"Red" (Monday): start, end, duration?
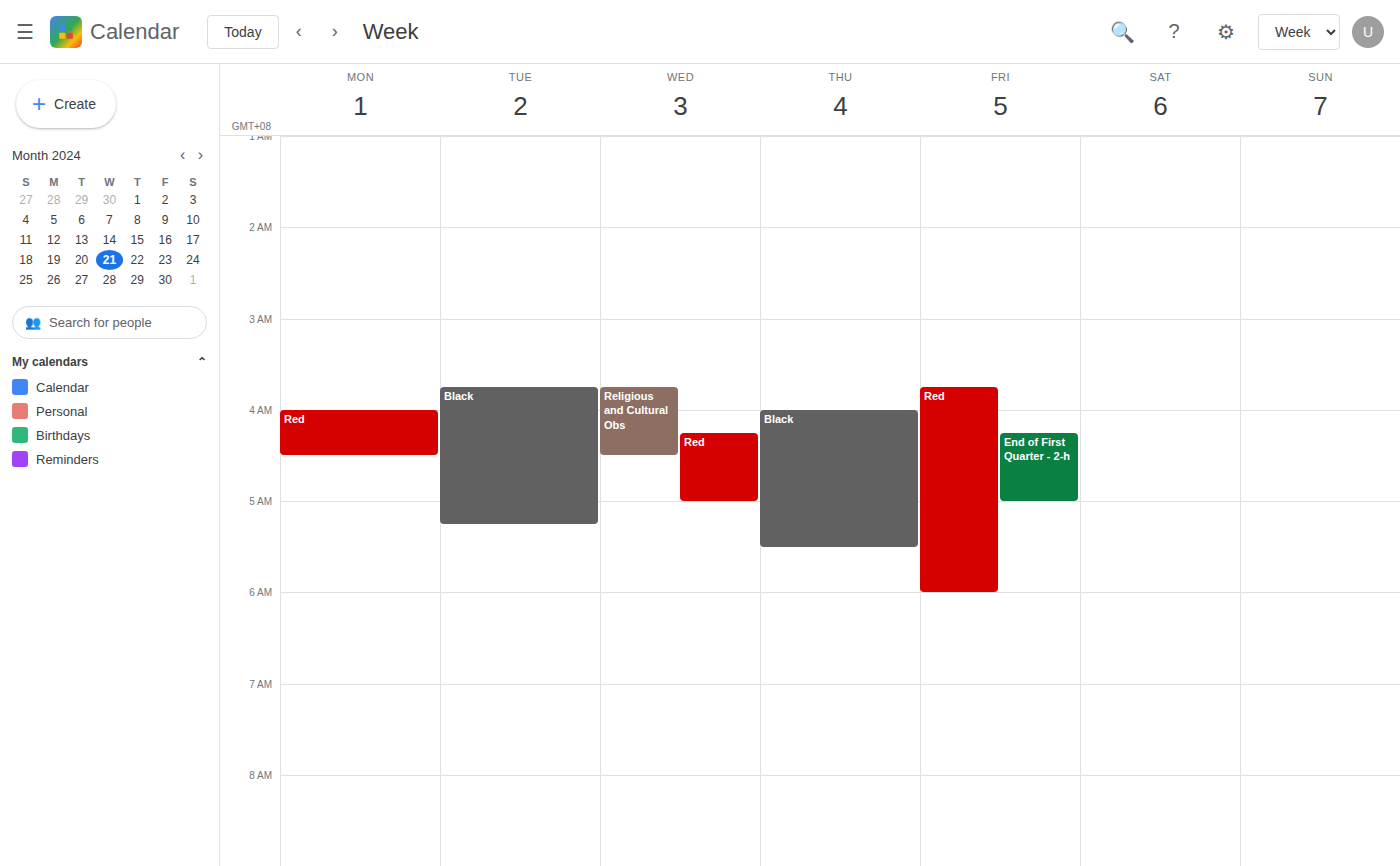
4:00 AM to 4:30 AM, 30 minutes